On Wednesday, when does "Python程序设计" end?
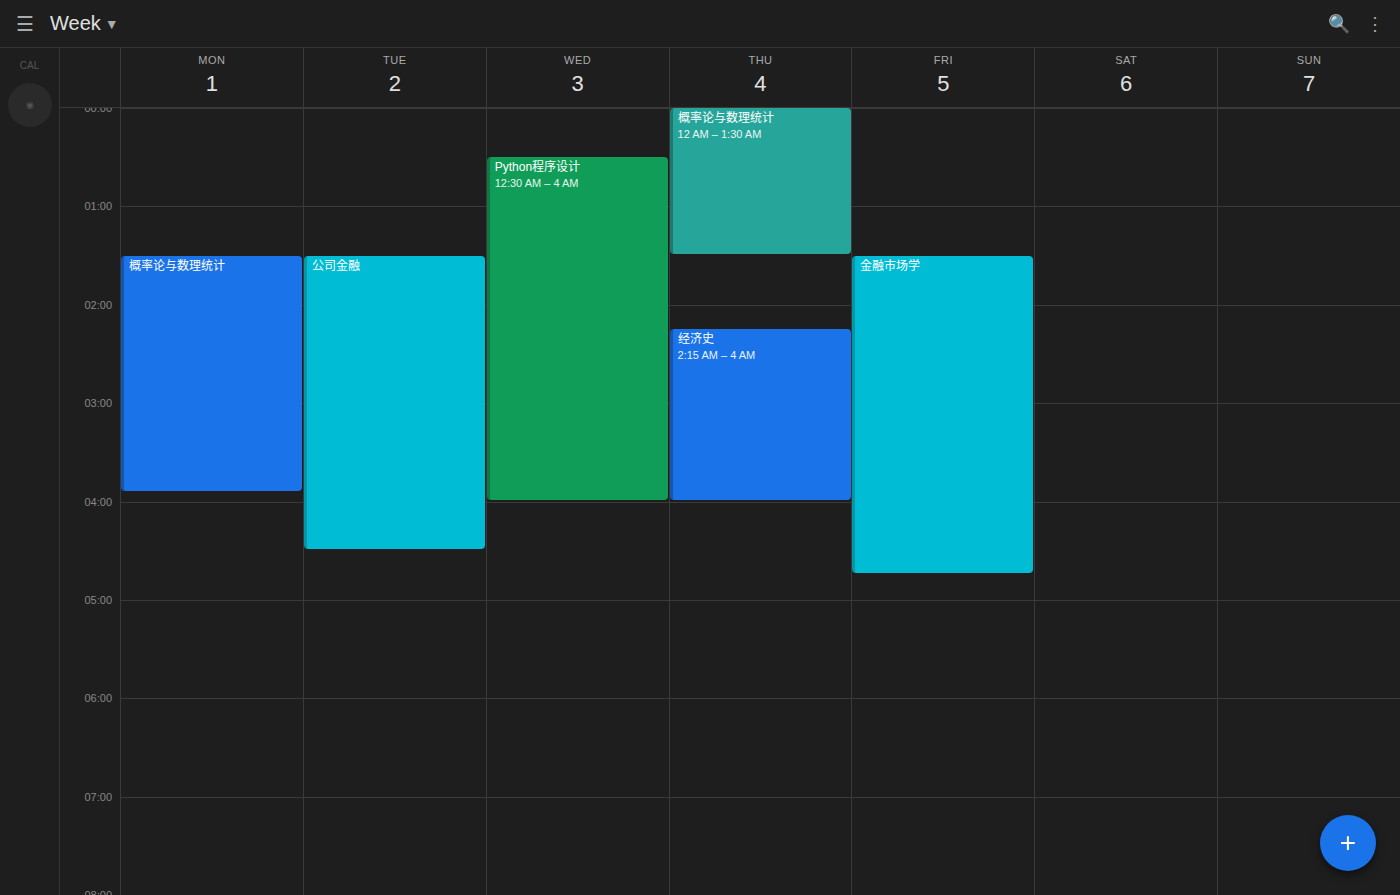
4:00 AM